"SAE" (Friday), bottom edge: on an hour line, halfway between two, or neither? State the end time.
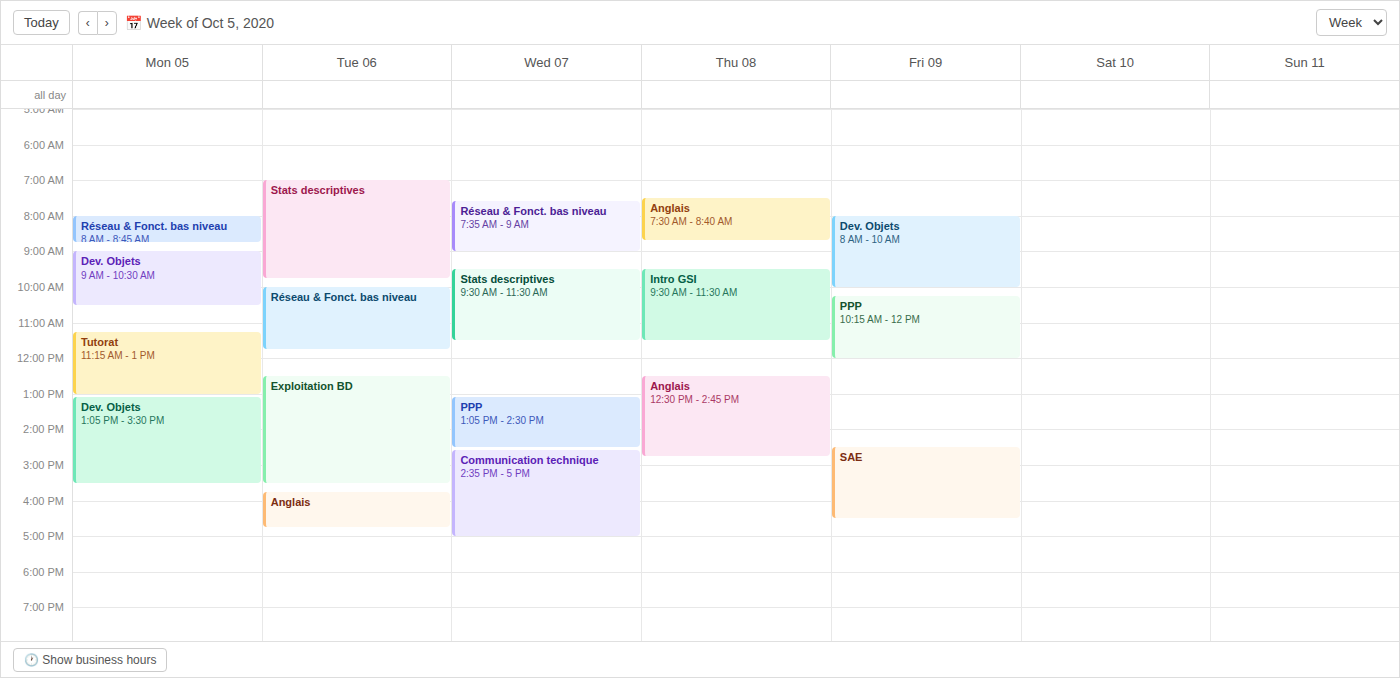
4:30 PM -- halfway between the 4 PM and 5 PM lines.